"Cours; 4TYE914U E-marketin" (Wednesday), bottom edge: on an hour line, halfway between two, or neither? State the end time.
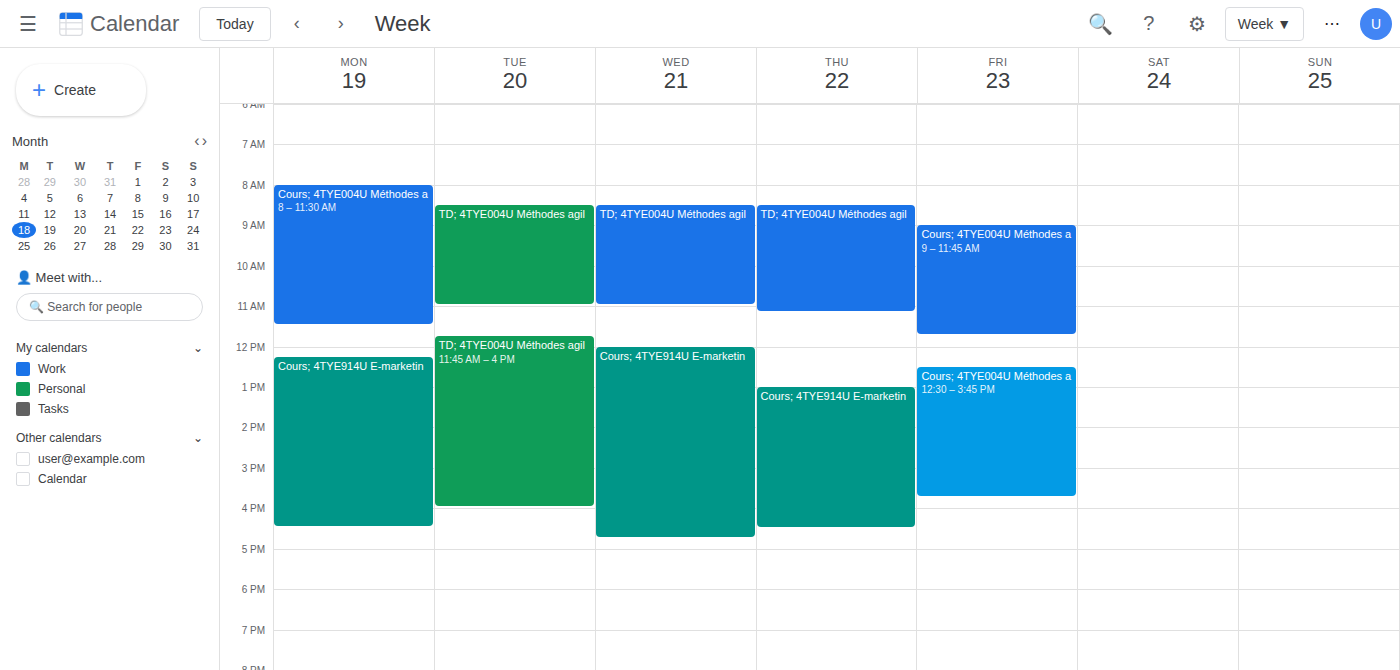
16:45 -- neither: three quarters of the way from the 16:00 line to the 17:00 line.